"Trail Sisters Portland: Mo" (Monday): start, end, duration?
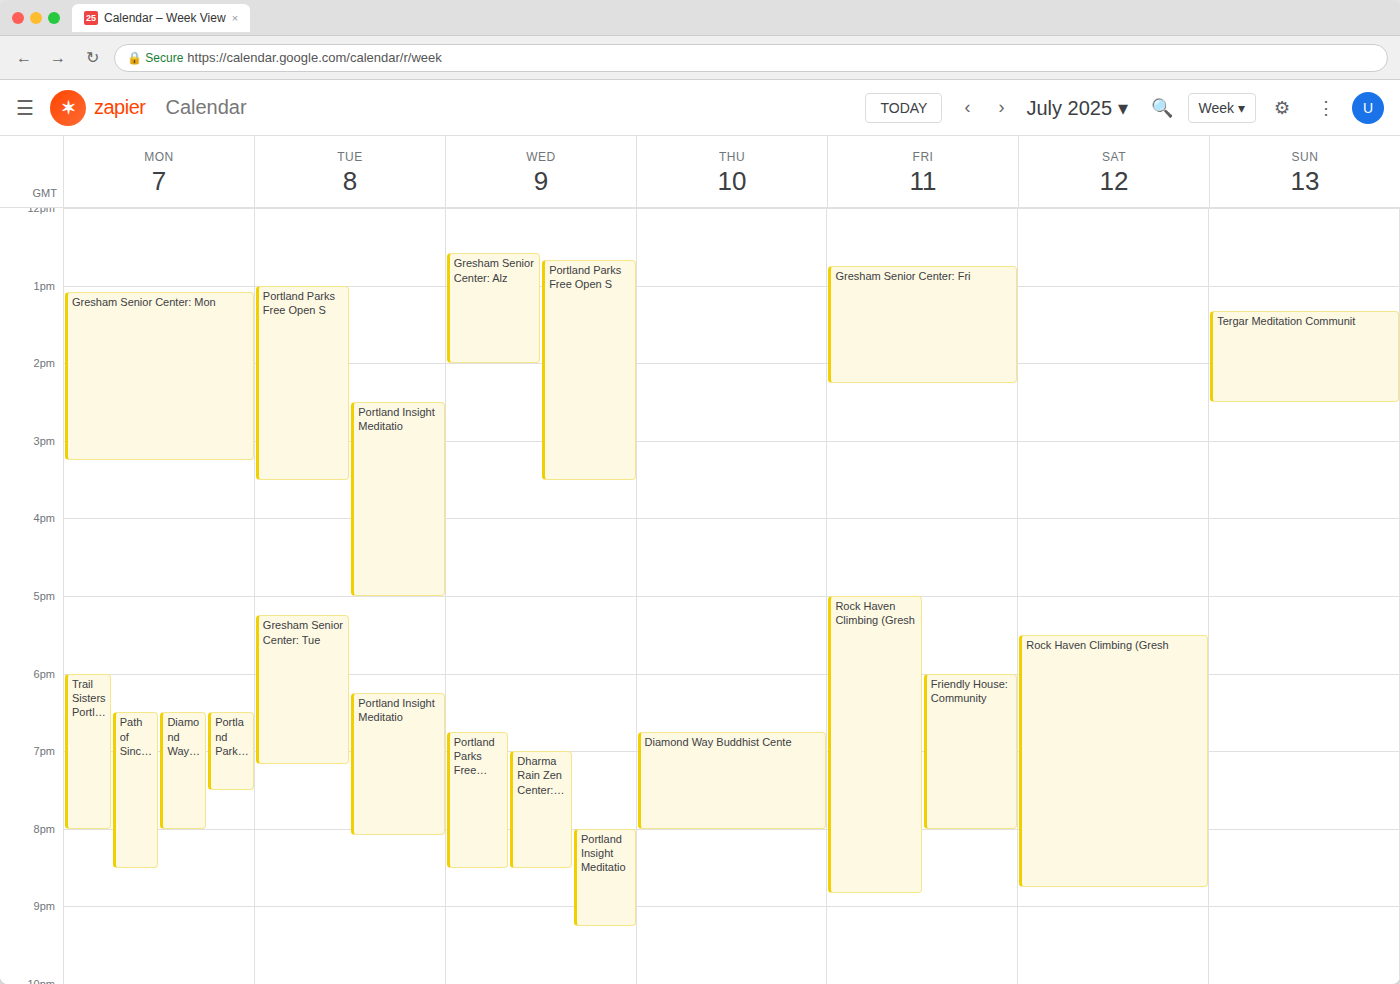
6:00 PM to 8:00 PM, 2 hours